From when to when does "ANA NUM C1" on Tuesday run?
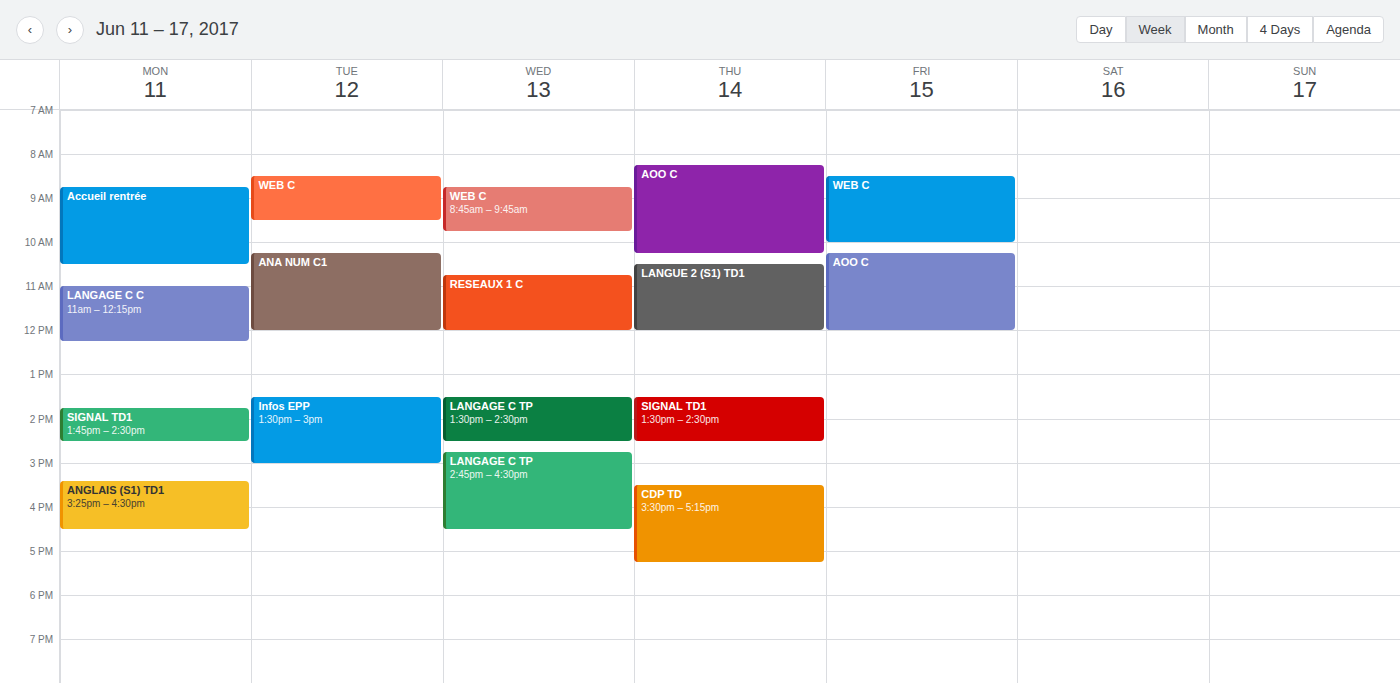
10:15 to 12:00